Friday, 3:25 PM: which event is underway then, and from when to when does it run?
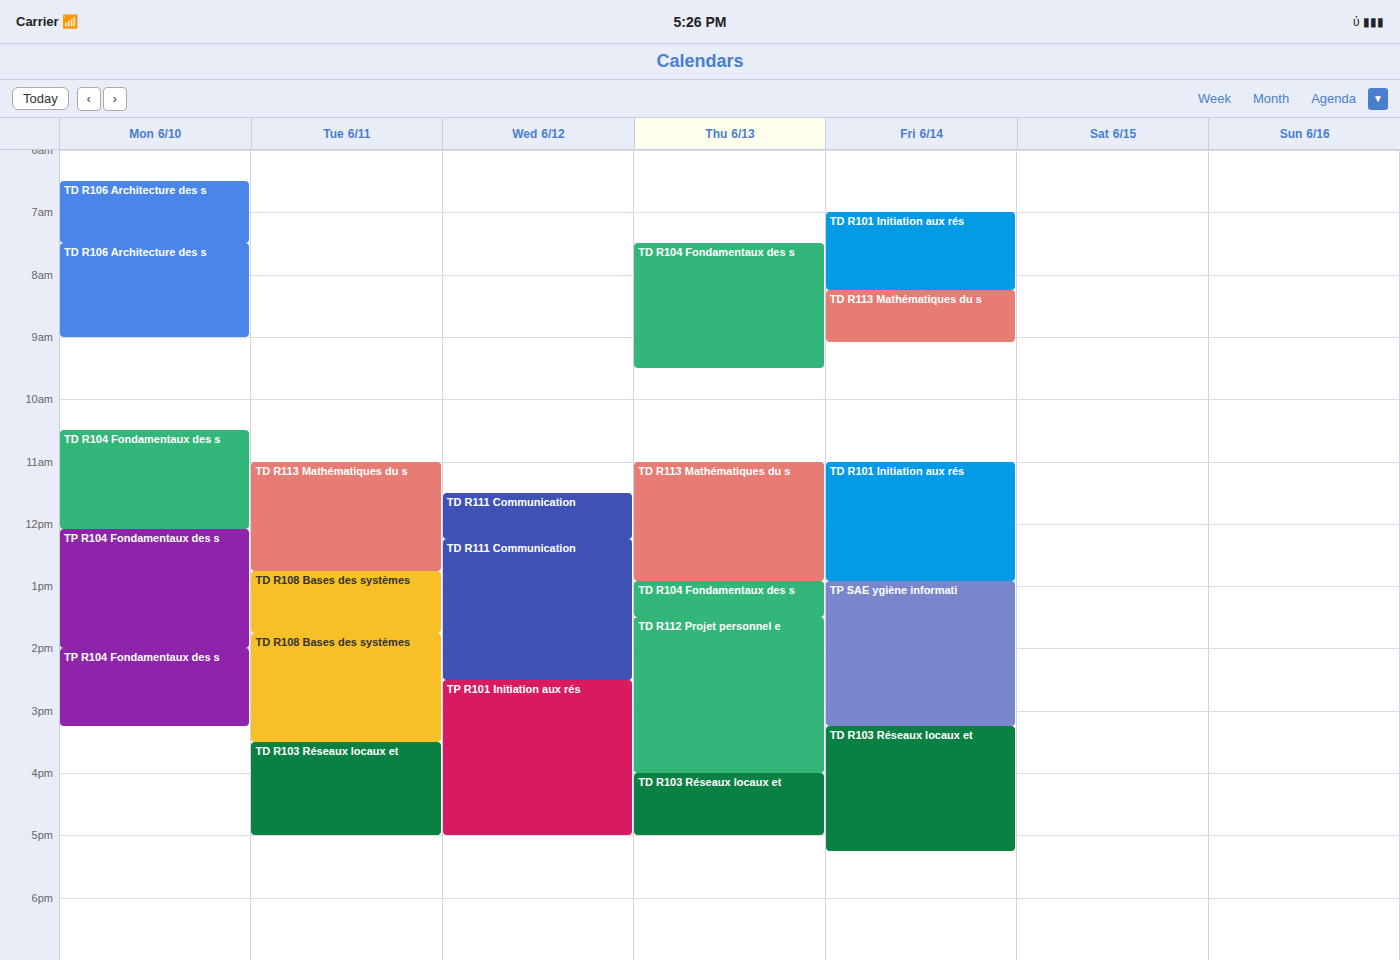
"TD R103 Réseaux locaux et", 3:15 PM to 5:15 PM